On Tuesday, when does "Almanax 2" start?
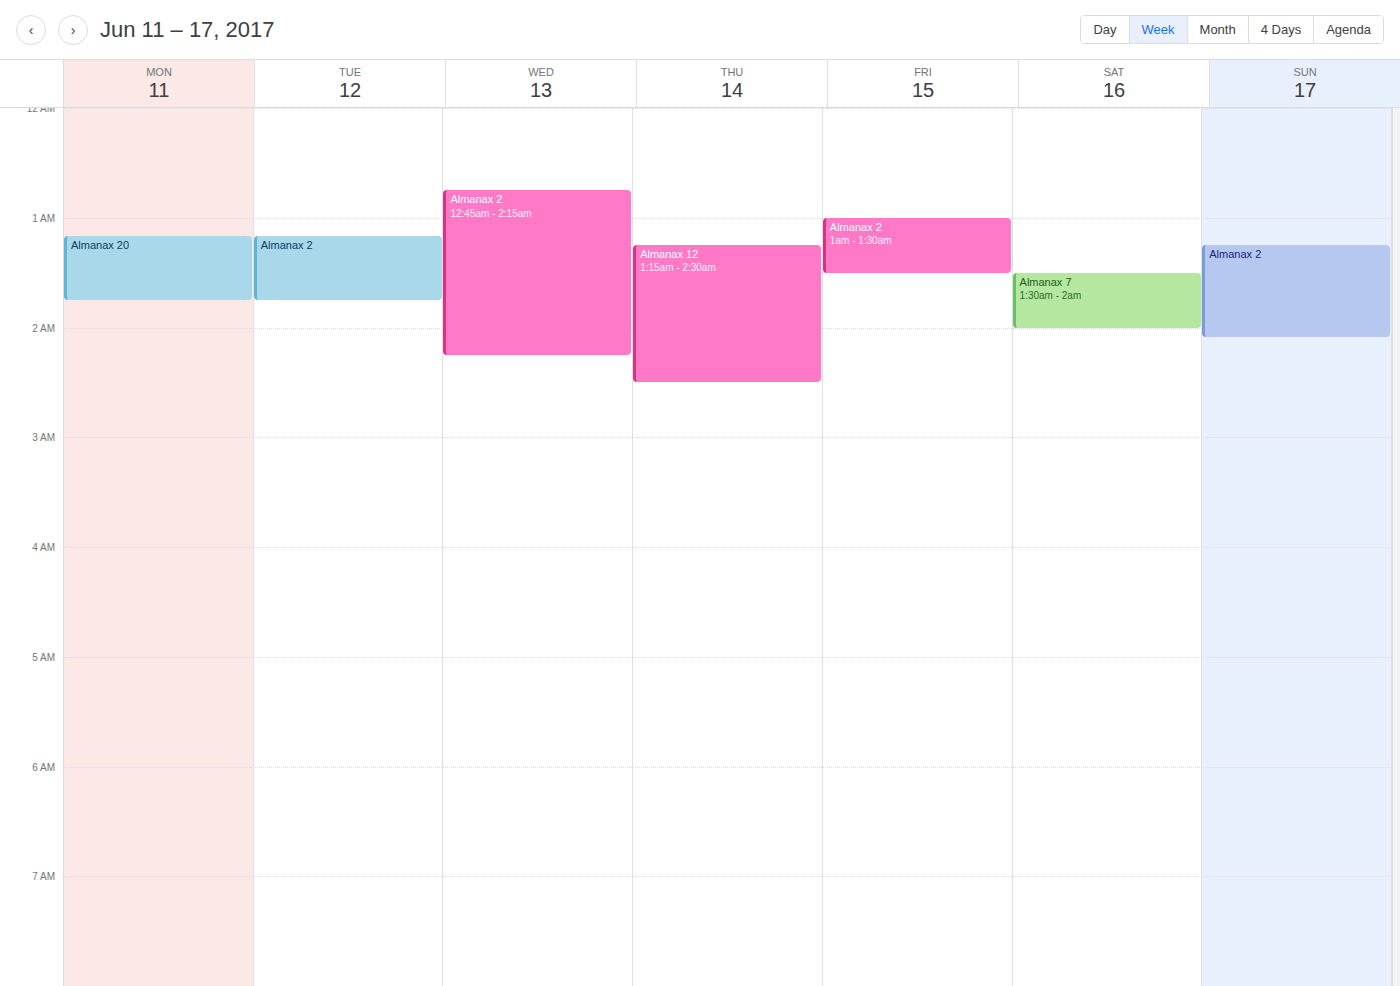
1:10 AM